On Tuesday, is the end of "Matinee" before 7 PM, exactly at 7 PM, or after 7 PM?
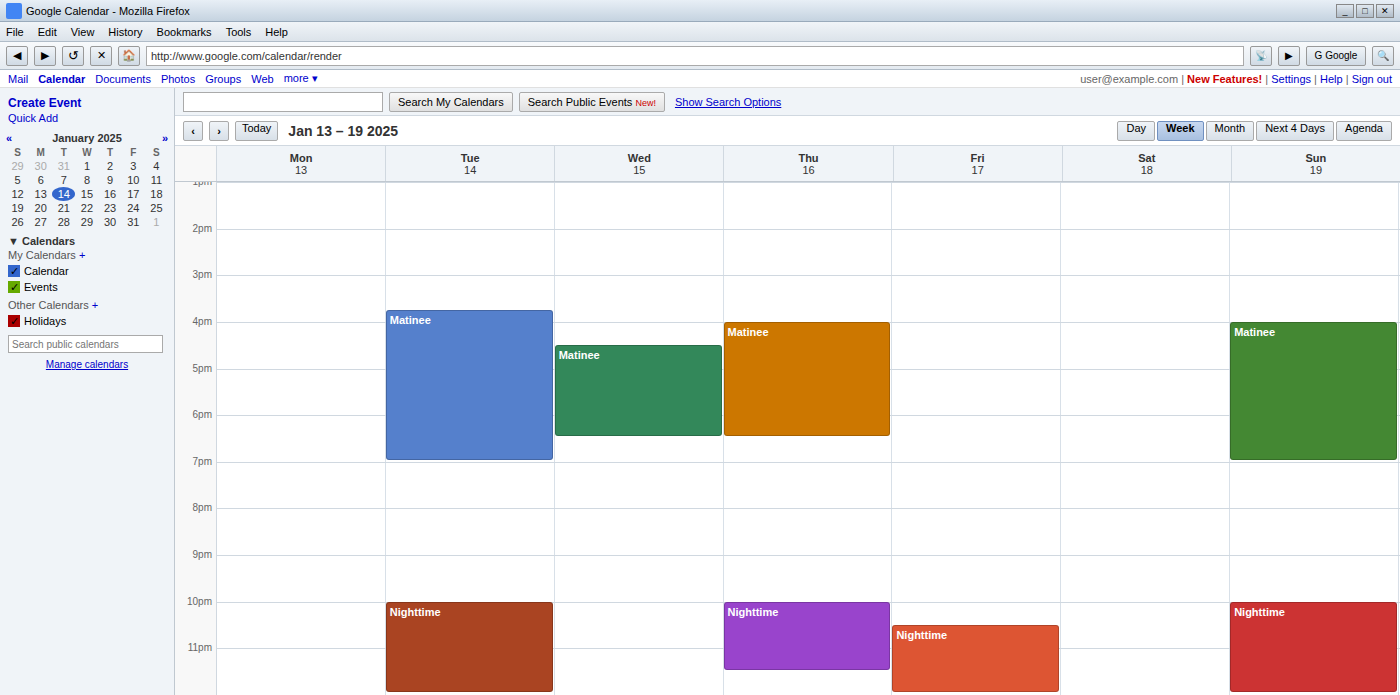
7:00 PM -- exactly at 7 PM, on the 7 PM line.